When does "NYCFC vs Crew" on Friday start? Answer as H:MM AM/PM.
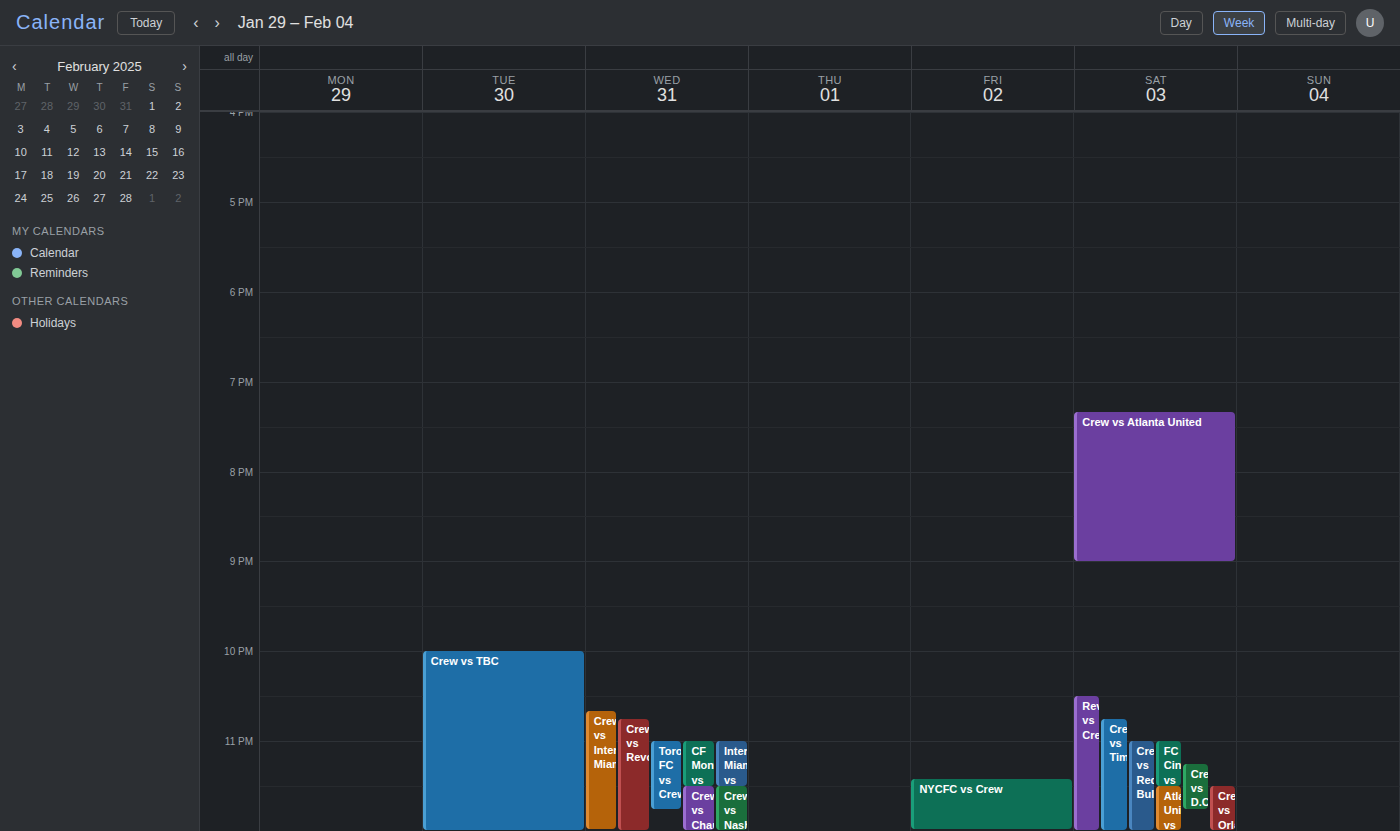
11:25 PM